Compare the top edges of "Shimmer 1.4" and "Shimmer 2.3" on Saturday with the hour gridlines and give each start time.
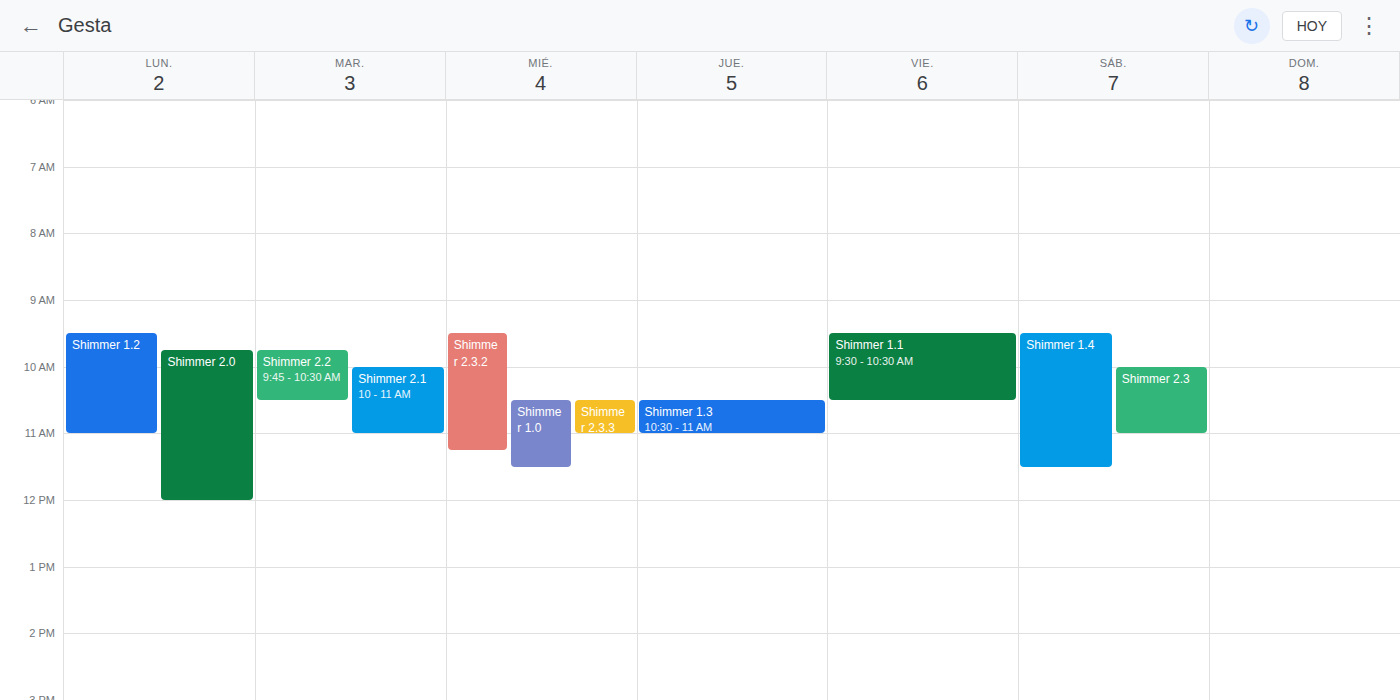
"Shimmer 1.4": 9:30 AM, halfway between the 9 AM and 10 AM lines. "Shimmer 2.3": 10:00 AM, exactly on the 10 AM line.